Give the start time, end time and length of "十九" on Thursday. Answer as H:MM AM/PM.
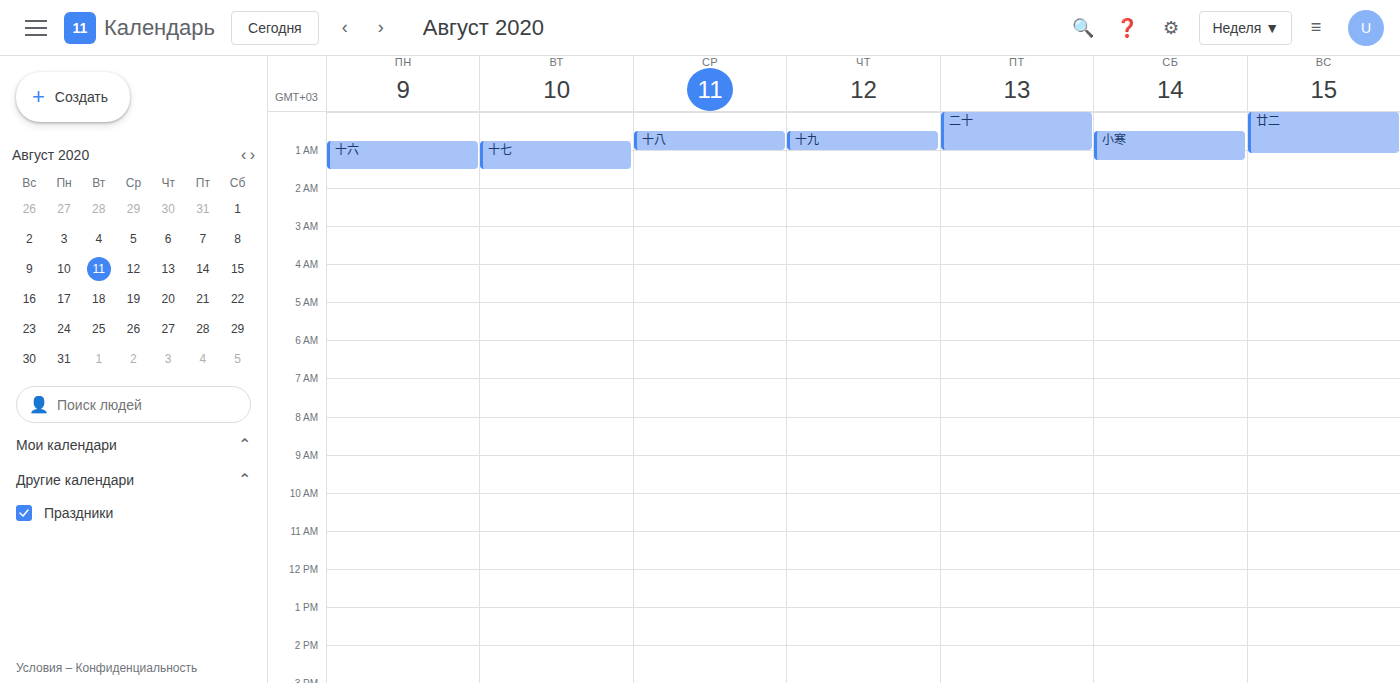
12:30 AM to 1:00 AM, 30 minutes